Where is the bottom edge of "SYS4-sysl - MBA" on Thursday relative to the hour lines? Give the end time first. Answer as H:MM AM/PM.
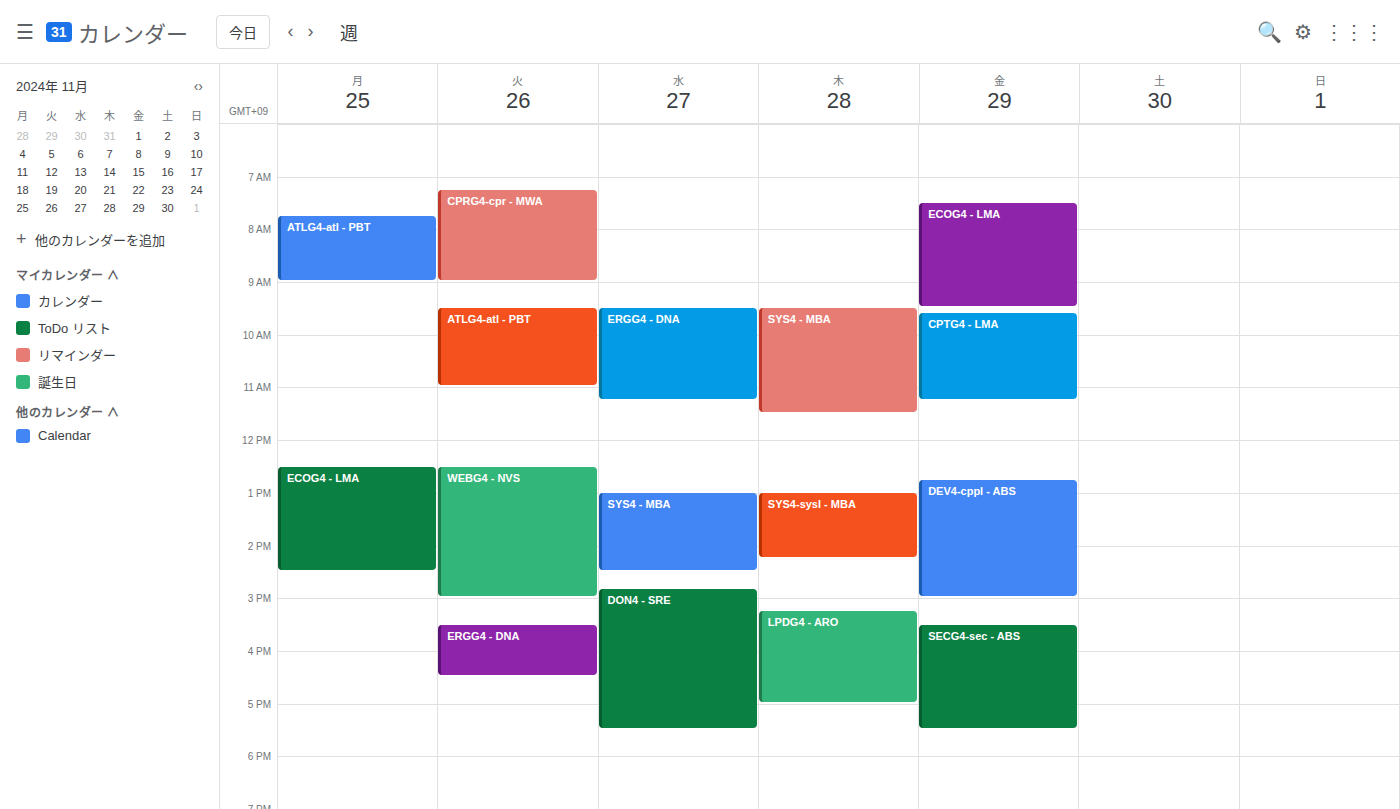
2:15 PM -- neither: a quarter of the way from the 2 PM line to the 3 PM line.